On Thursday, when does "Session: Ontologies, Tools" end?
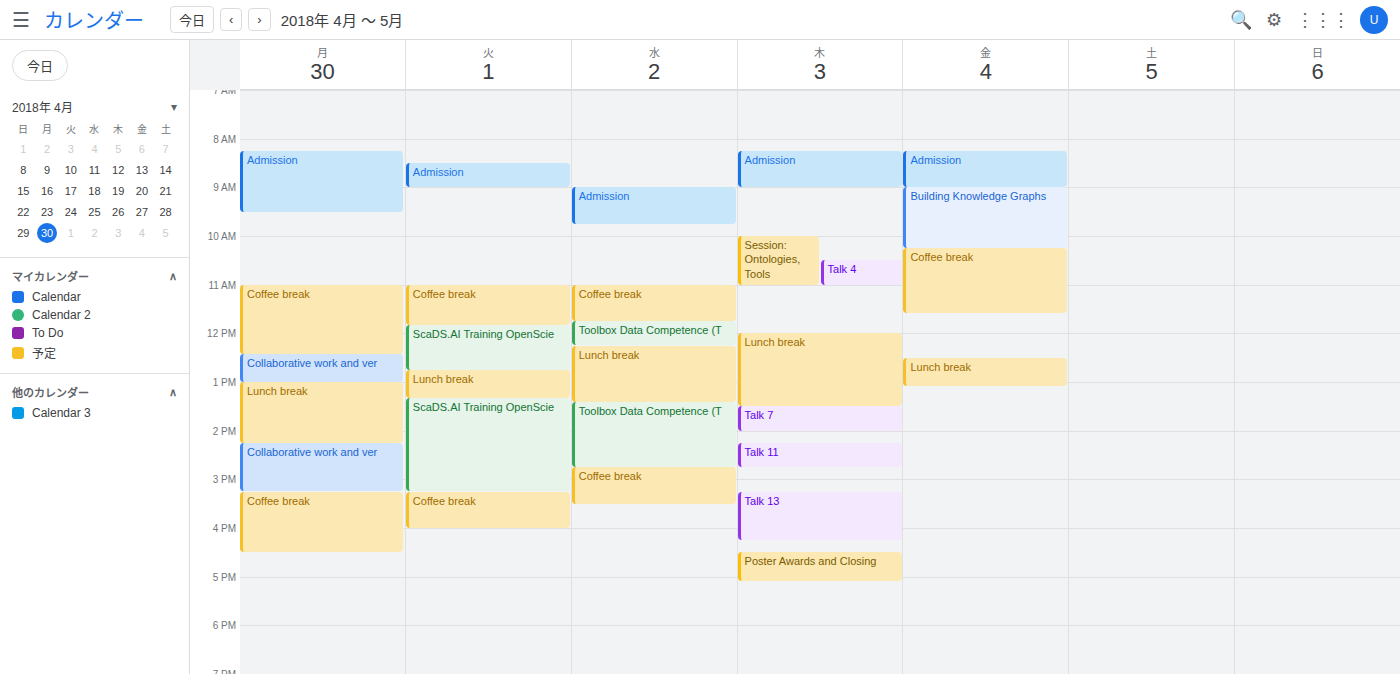
11:00